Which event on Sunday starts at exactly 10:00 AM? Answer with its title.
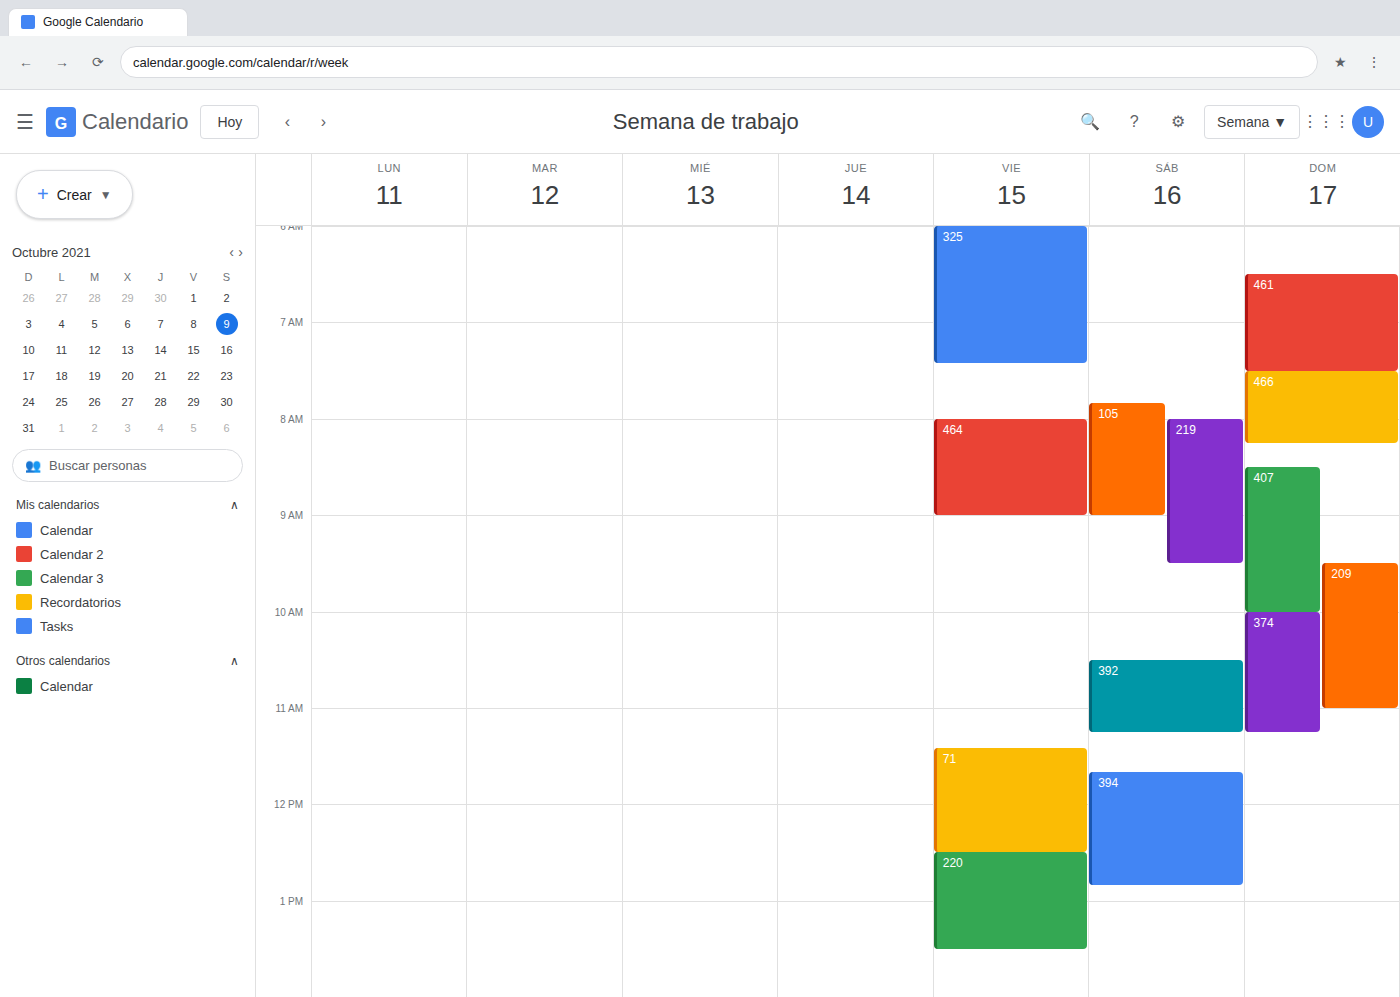
"374"